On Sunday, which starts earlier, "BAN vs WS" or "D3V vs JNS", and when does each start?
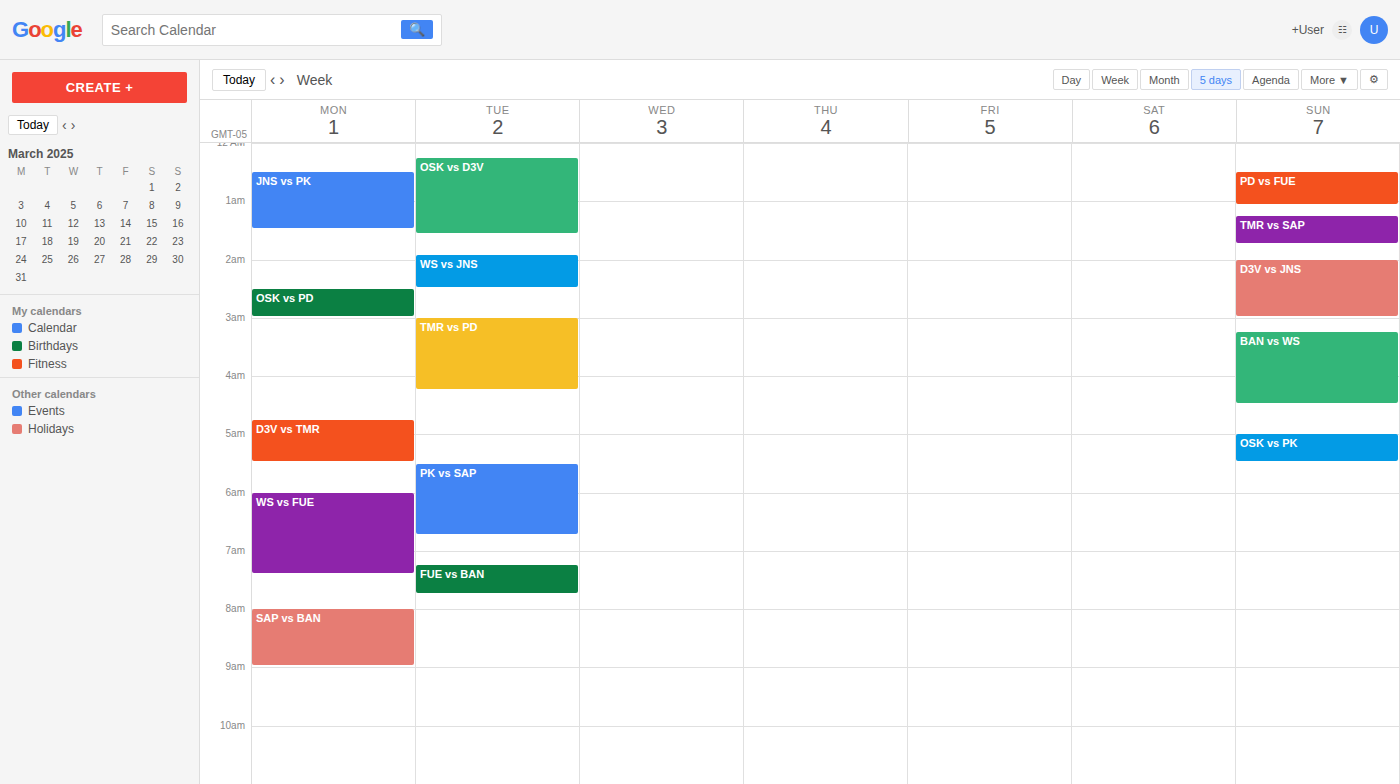
"D3V vs JNS" 2:00 AM; "BAN vs WS" 3:15 AM.